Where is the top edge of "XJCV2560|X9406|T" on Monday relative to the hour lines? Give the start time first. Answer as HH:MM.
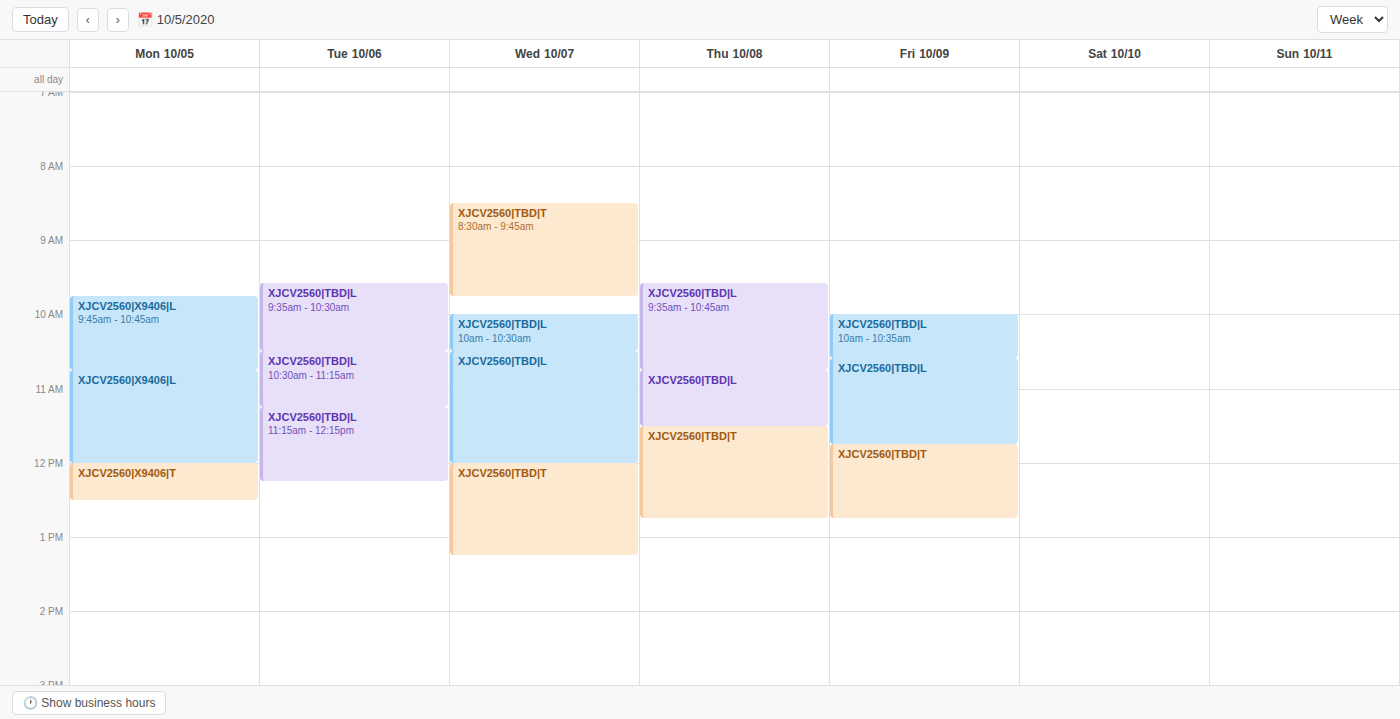
12:00 -- exactly on the 12:00 line.